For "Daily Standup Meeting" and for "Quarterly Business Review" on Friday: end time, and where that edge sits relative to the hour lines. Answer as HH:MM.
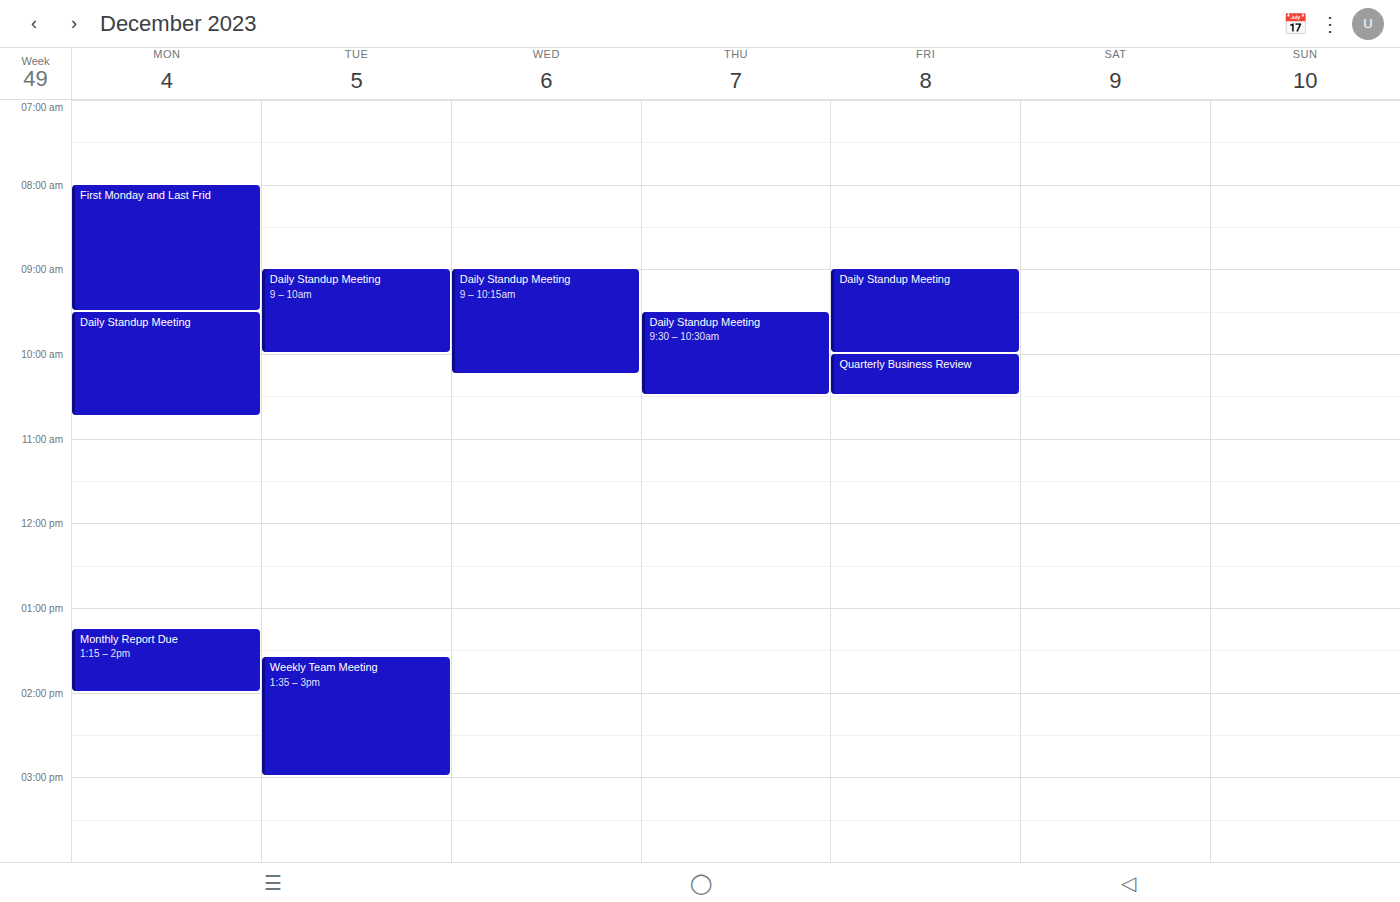
"Daily Standup Meeting": 10:00, exactly on the 10:00 line. "Quarterly Business Review": 10:30, halfway between the 10:00 and 11:00 lines.